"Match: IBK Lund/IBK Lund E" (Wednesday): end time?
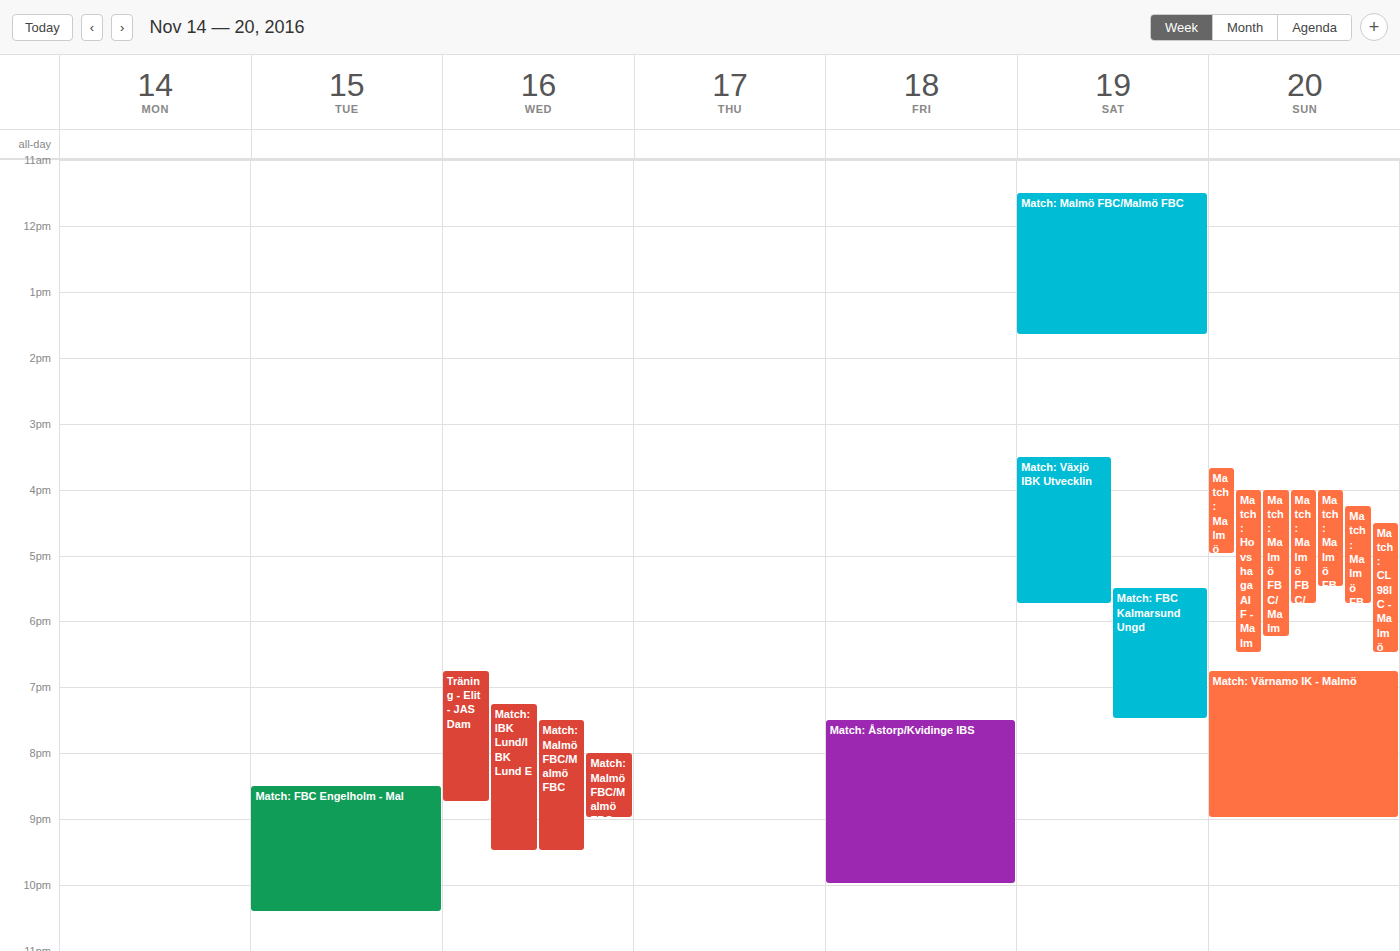
21:30